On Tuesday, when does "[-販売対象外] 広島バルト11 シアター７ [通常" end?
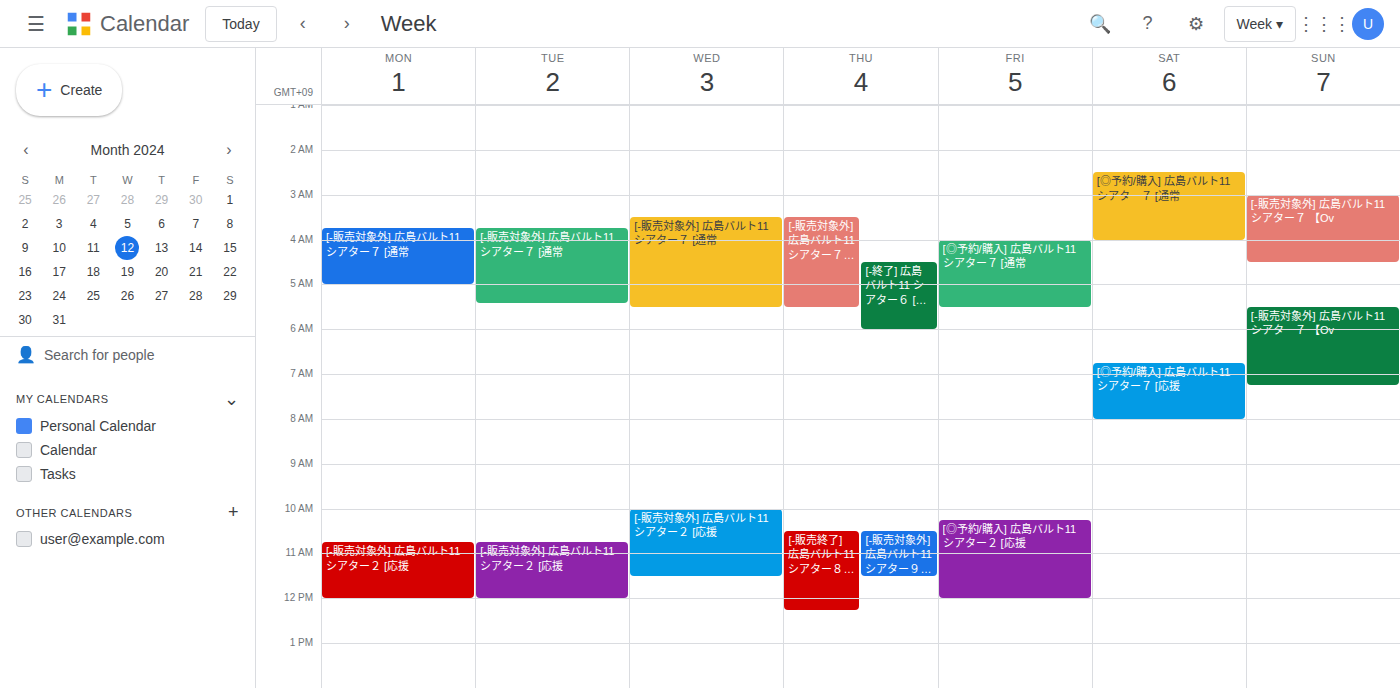
5:25 AM